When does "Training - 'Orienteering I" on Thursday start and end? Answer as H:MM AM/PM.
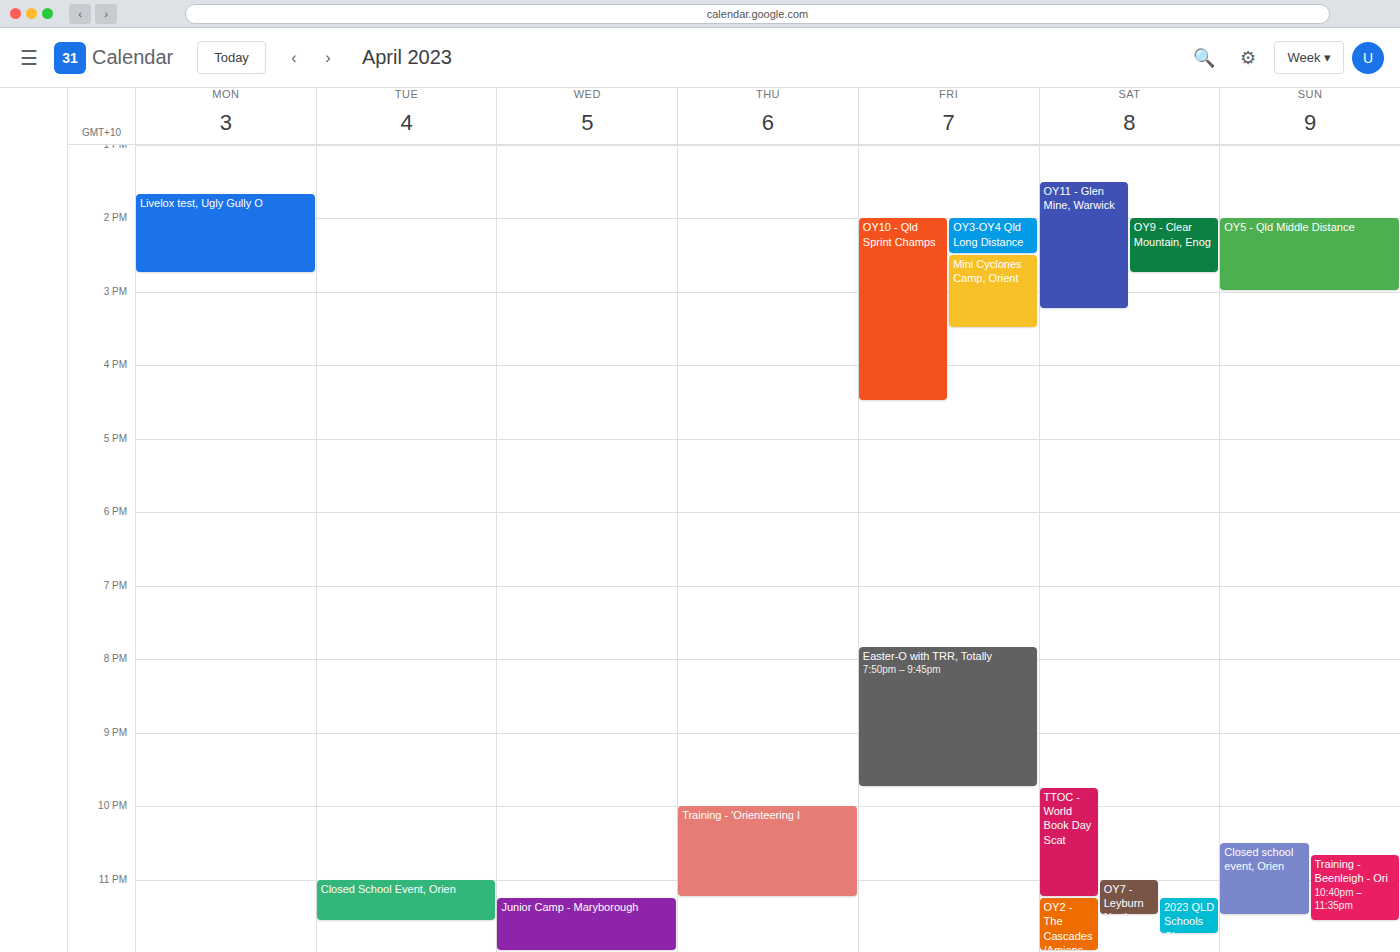
10:00 PM to 11:15 PM